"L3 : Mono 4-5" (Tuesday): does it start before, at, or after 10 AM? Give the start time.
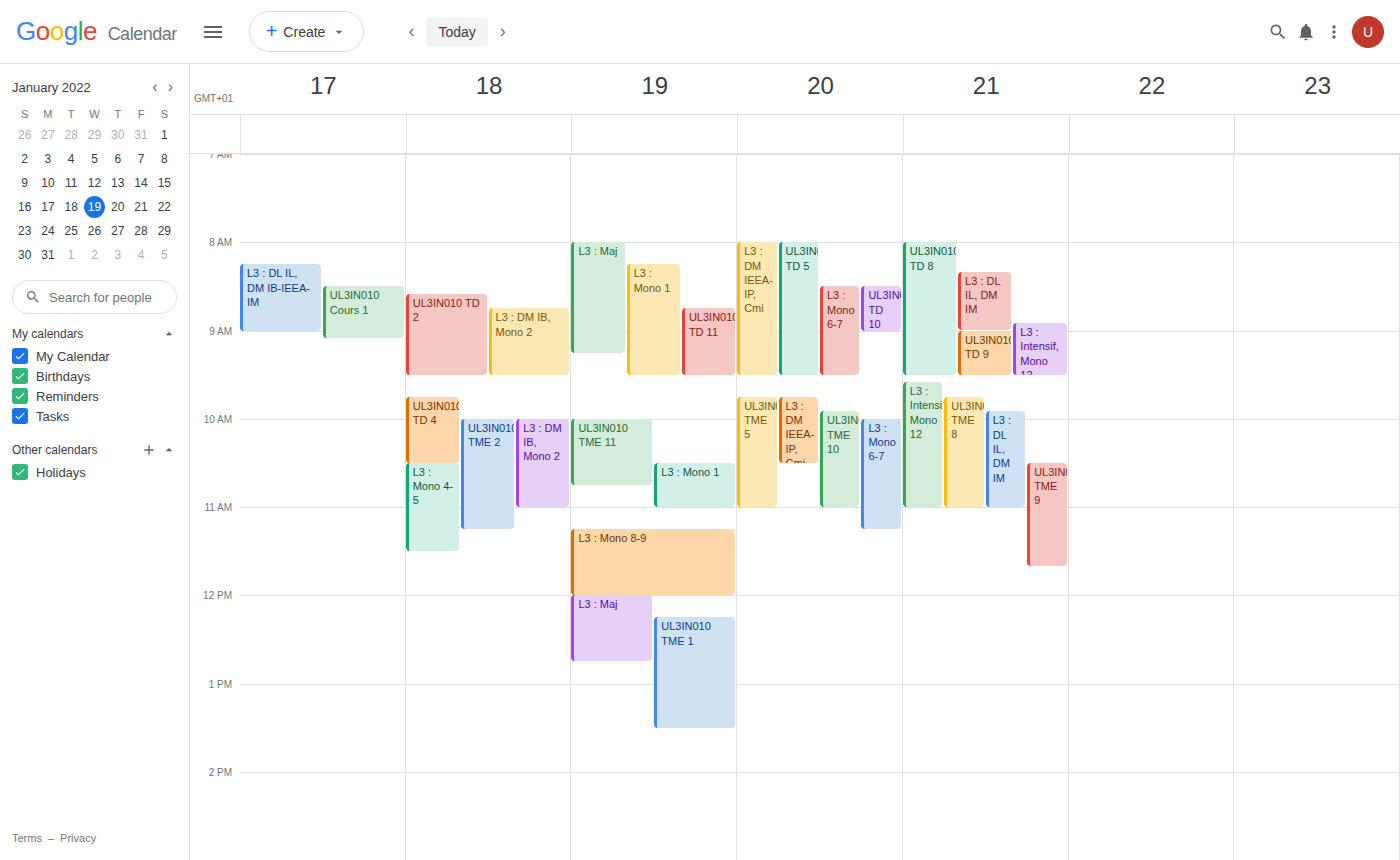
10:30 AM -- after 10 AM, 30 minutes below the 10 AM line.